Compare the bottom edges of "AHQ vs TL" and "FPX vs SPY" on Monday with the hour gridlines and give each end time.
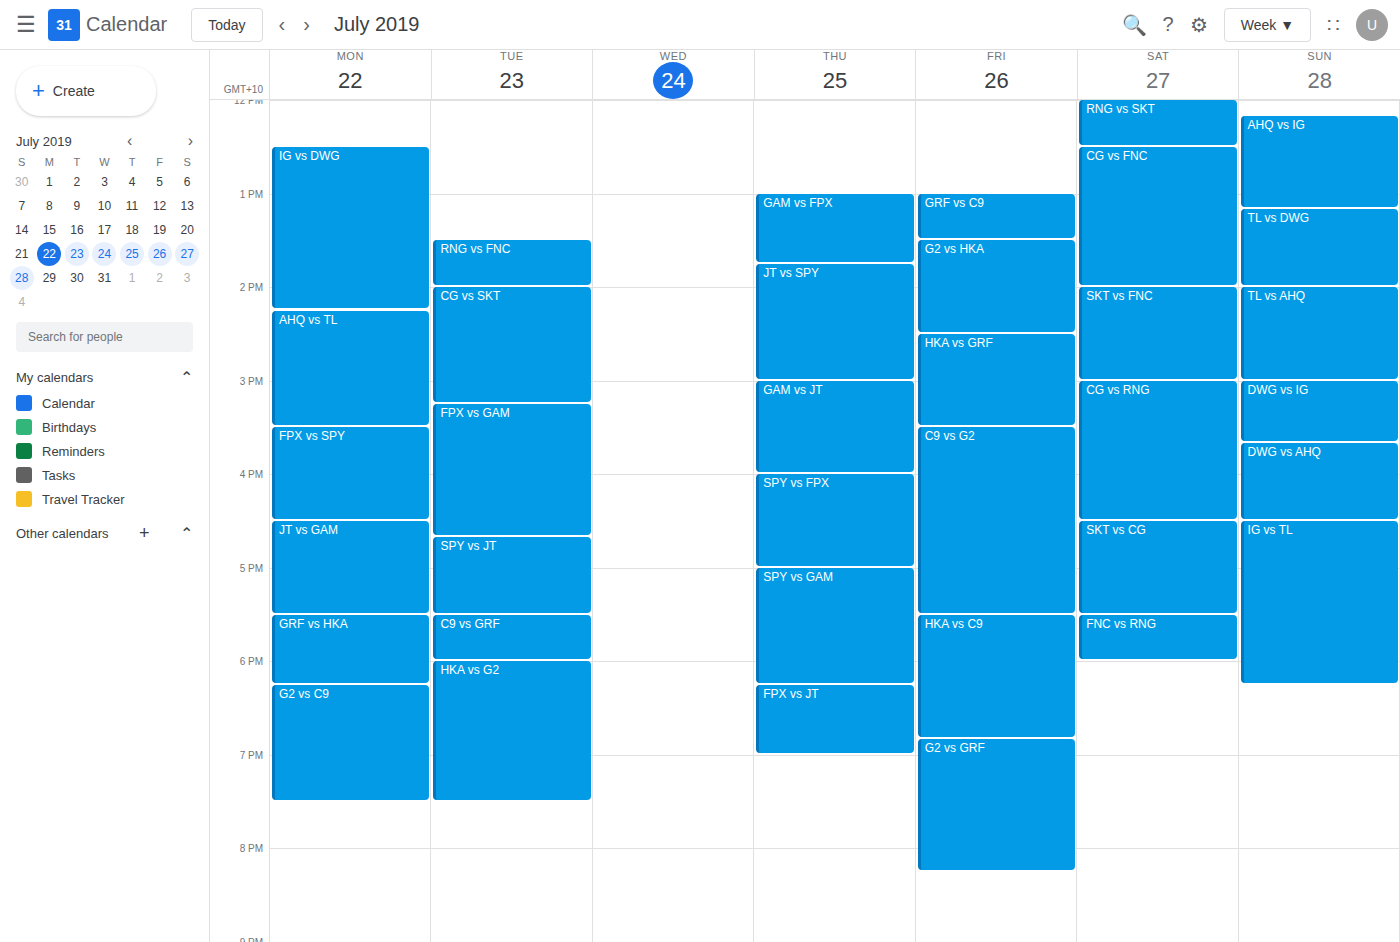
"AHQ vs TL": 3:30 PM, halfway between the 3 PM and 4 PM lines. "FPX vs SPY": 4:30 PM, halfway between the 4 PM and 5 PM lines.